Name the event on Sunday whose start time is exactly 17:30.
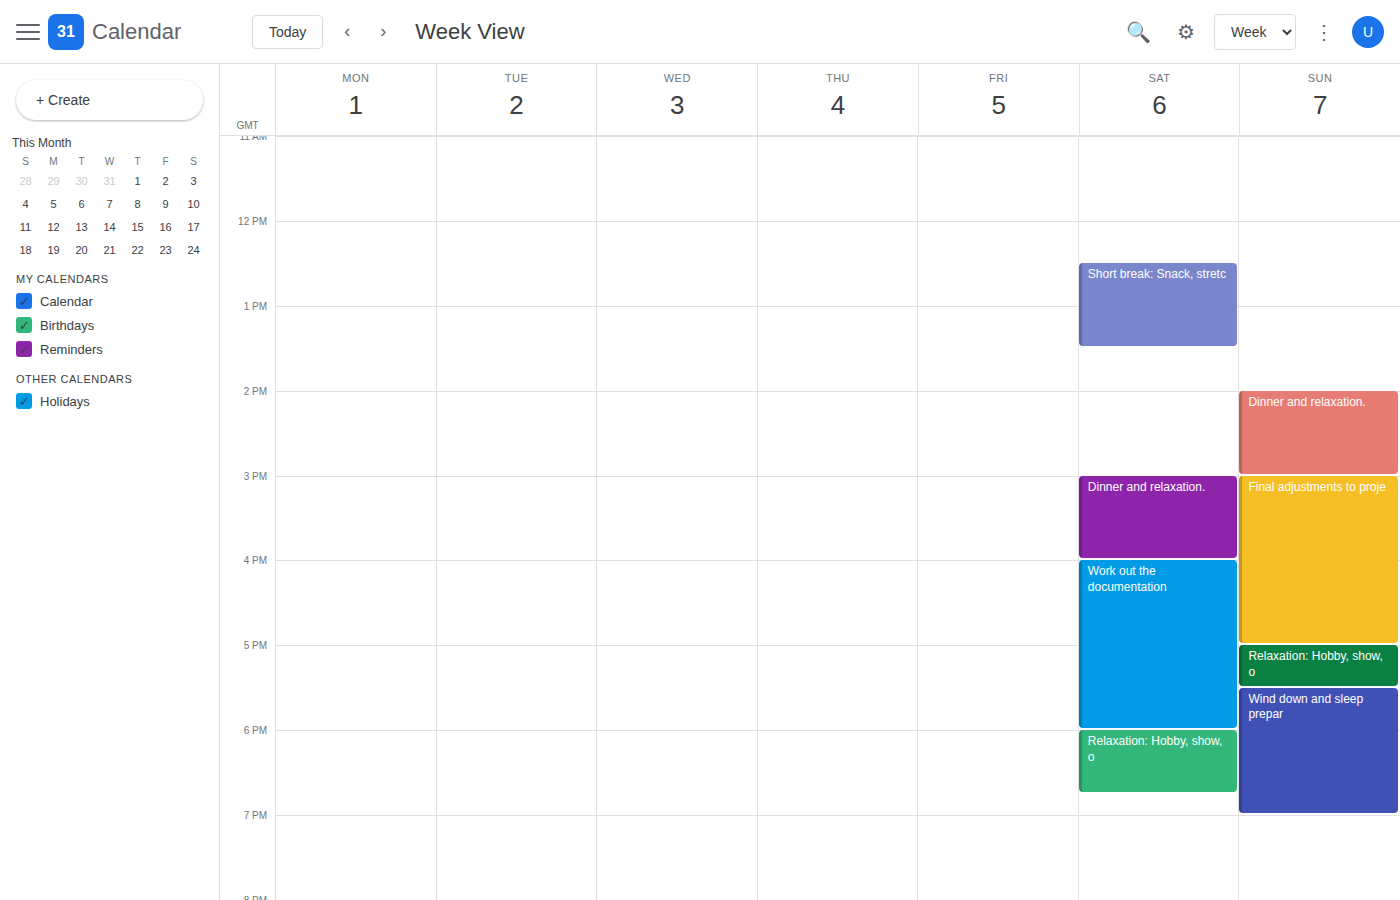
"Wind down and sleep prepar"